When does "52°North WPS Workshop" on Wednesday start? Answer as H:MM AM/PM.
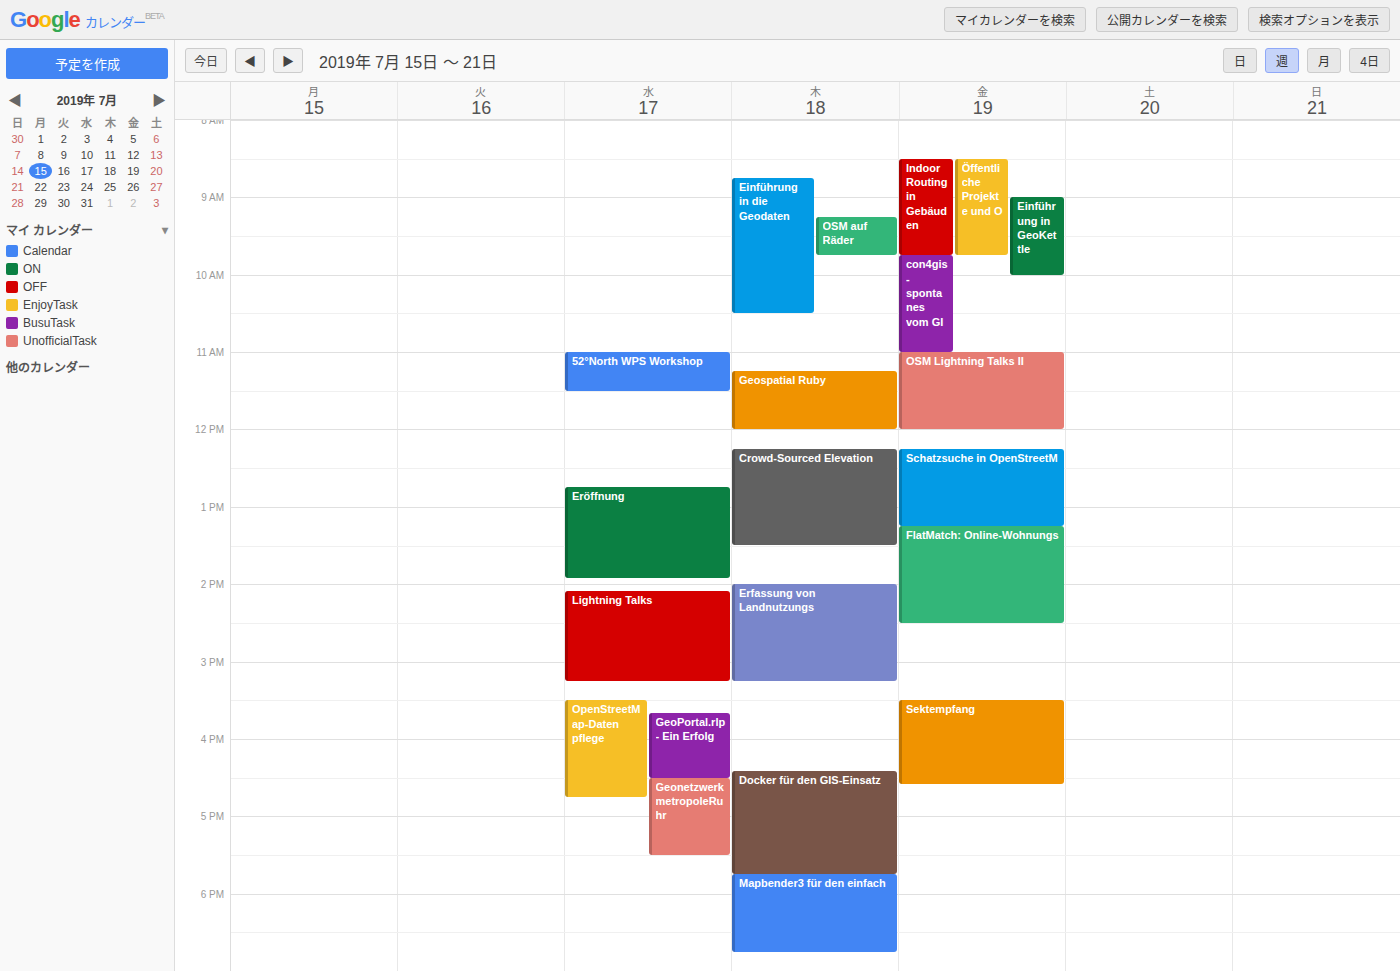
11:00 AM